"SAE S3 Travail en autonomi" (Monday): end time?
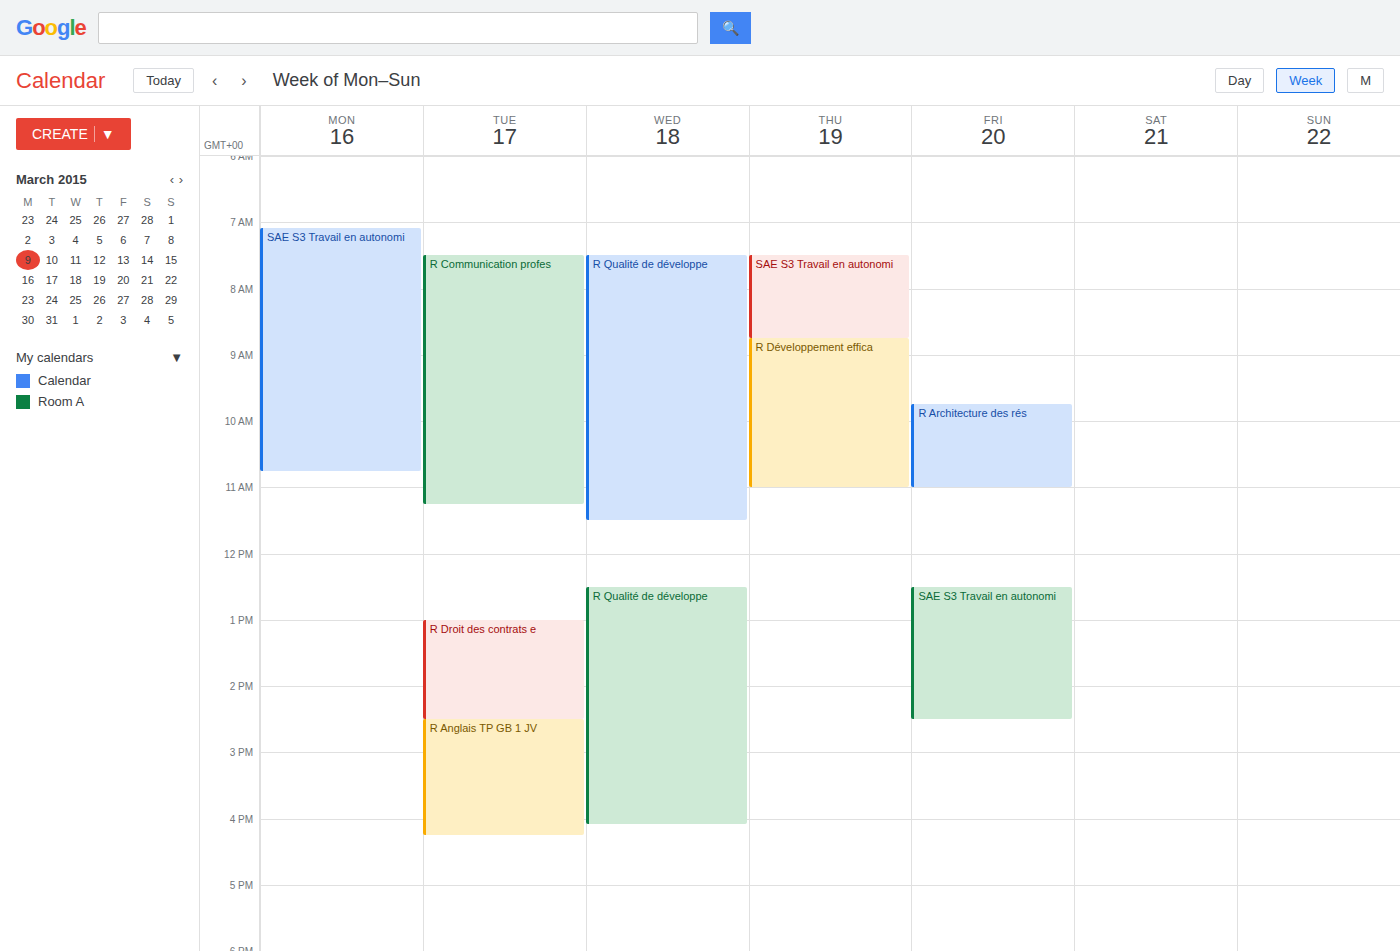
10:45